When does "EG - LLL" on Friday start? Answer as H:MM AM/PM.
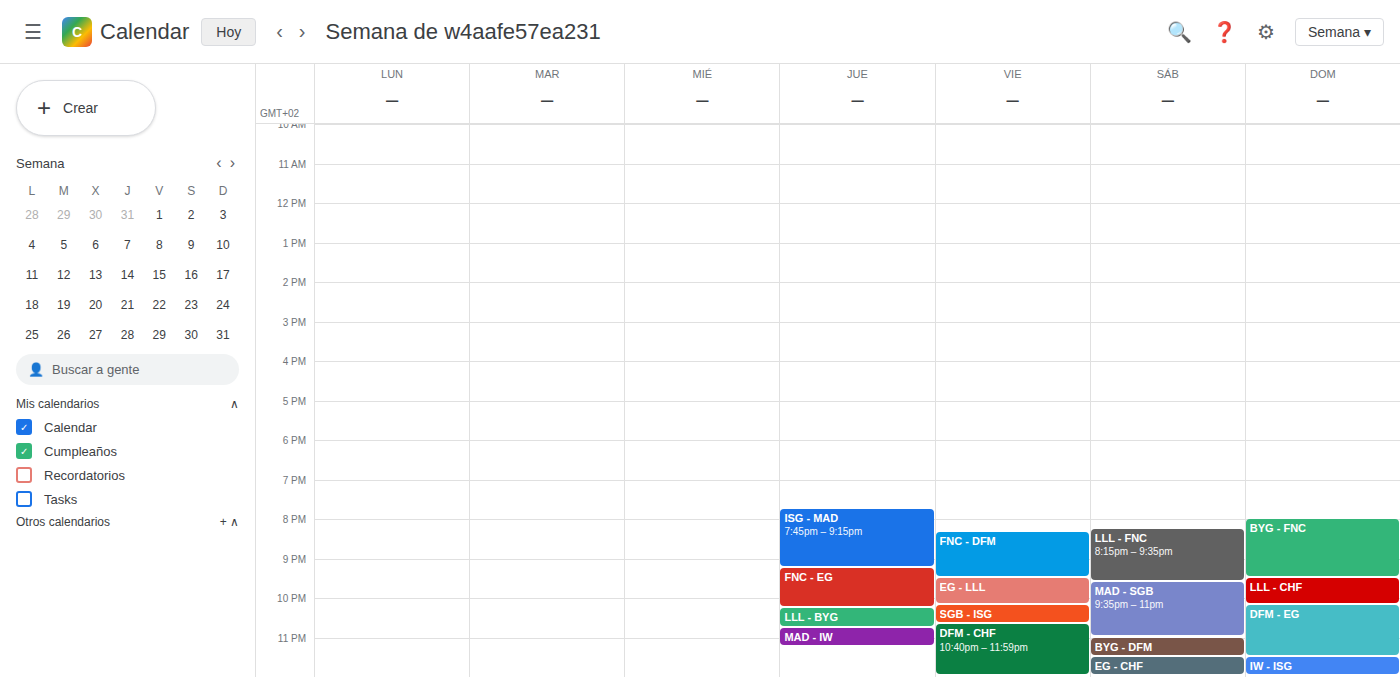
9:30 PM